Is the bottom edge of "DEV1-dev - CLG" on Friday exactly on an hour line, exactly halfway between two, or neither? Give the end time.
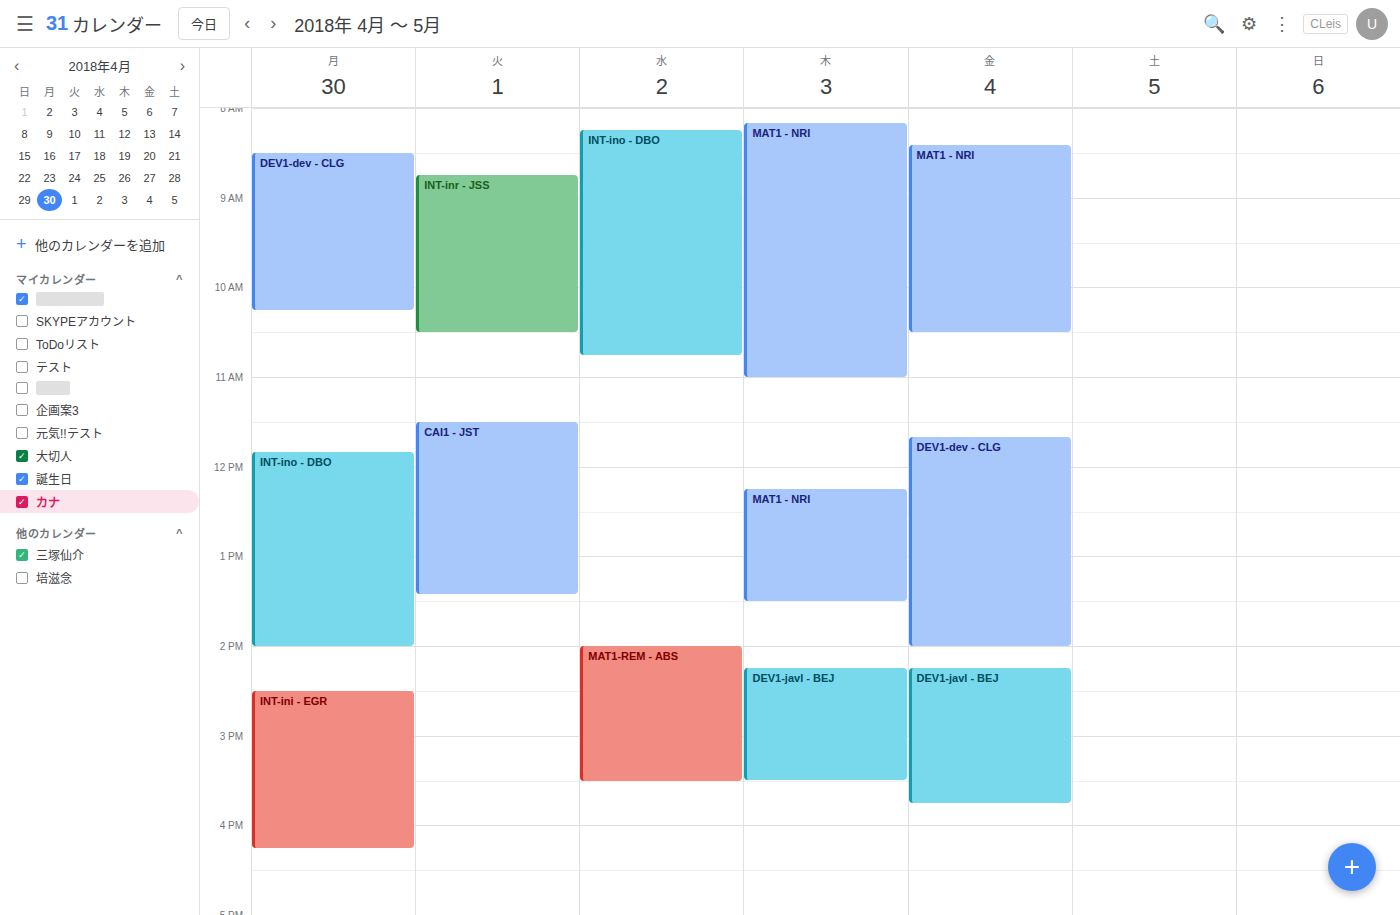
2:00 PM -- exactly on the 2 PM line.